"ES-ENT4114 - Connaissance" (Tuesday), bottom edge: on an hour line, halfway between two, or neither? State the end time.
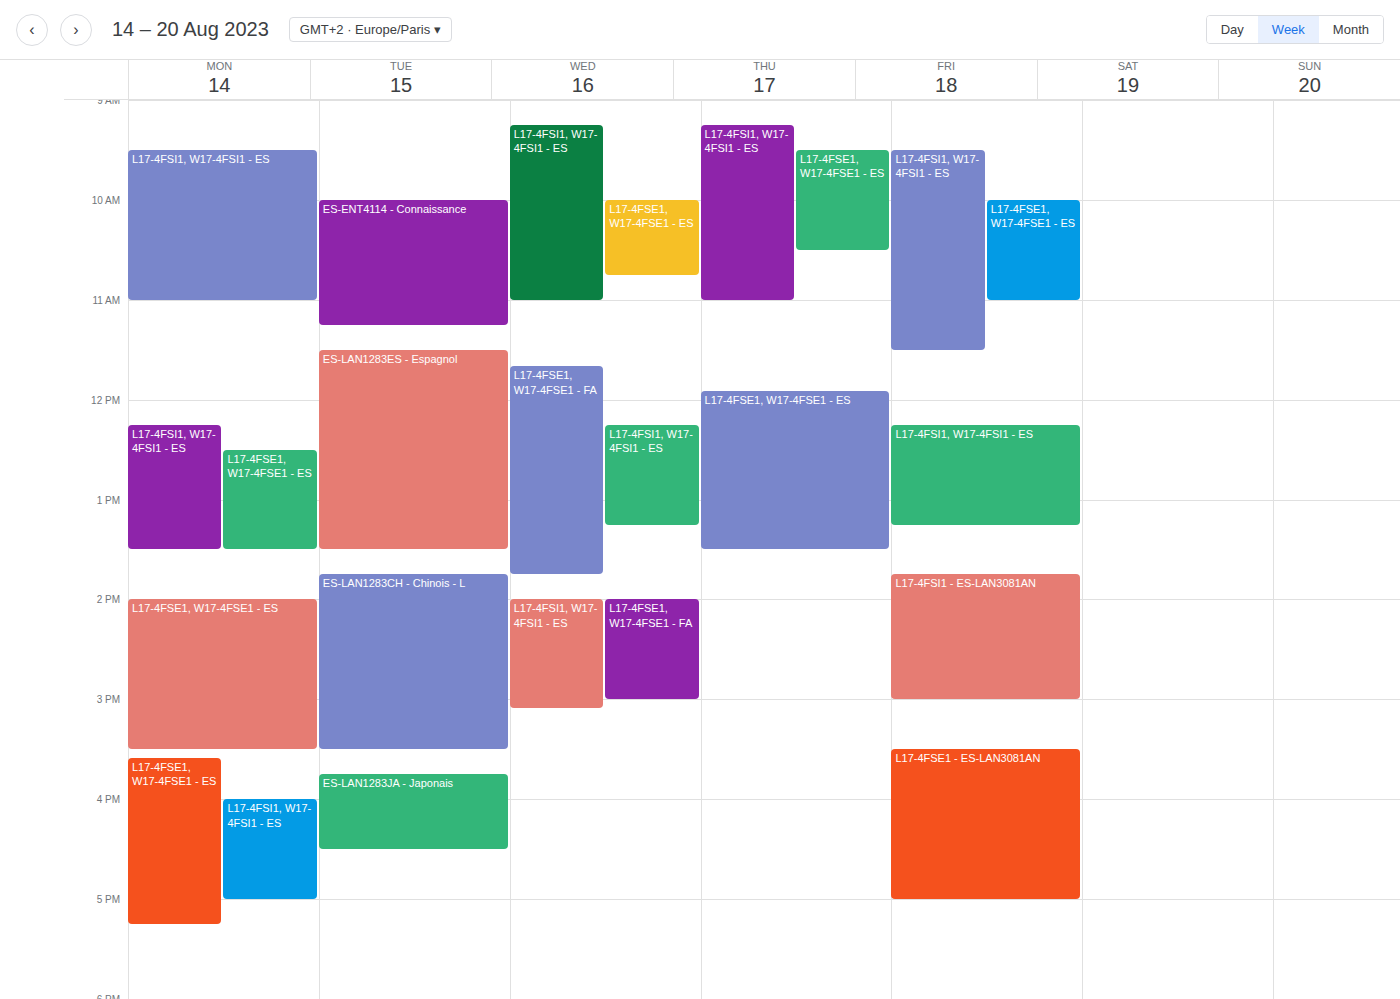
11:15 AM -- neither: a quarter of the way from the 11 AM line to the 12 PM line.